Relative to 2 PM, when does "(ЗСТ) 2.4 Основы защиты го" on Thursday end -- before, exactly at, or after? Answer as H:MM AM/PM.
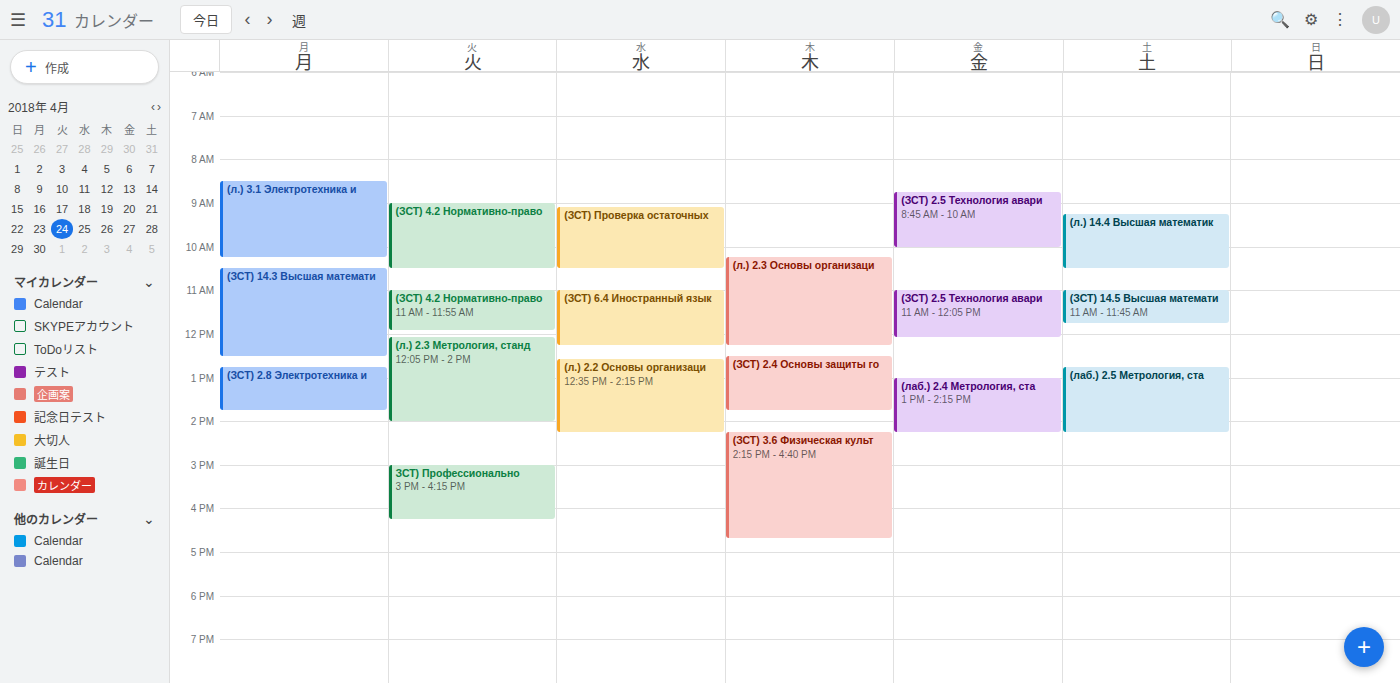
1:45 PM -- before 2 PM, 15 minutes above the 2 PM line.